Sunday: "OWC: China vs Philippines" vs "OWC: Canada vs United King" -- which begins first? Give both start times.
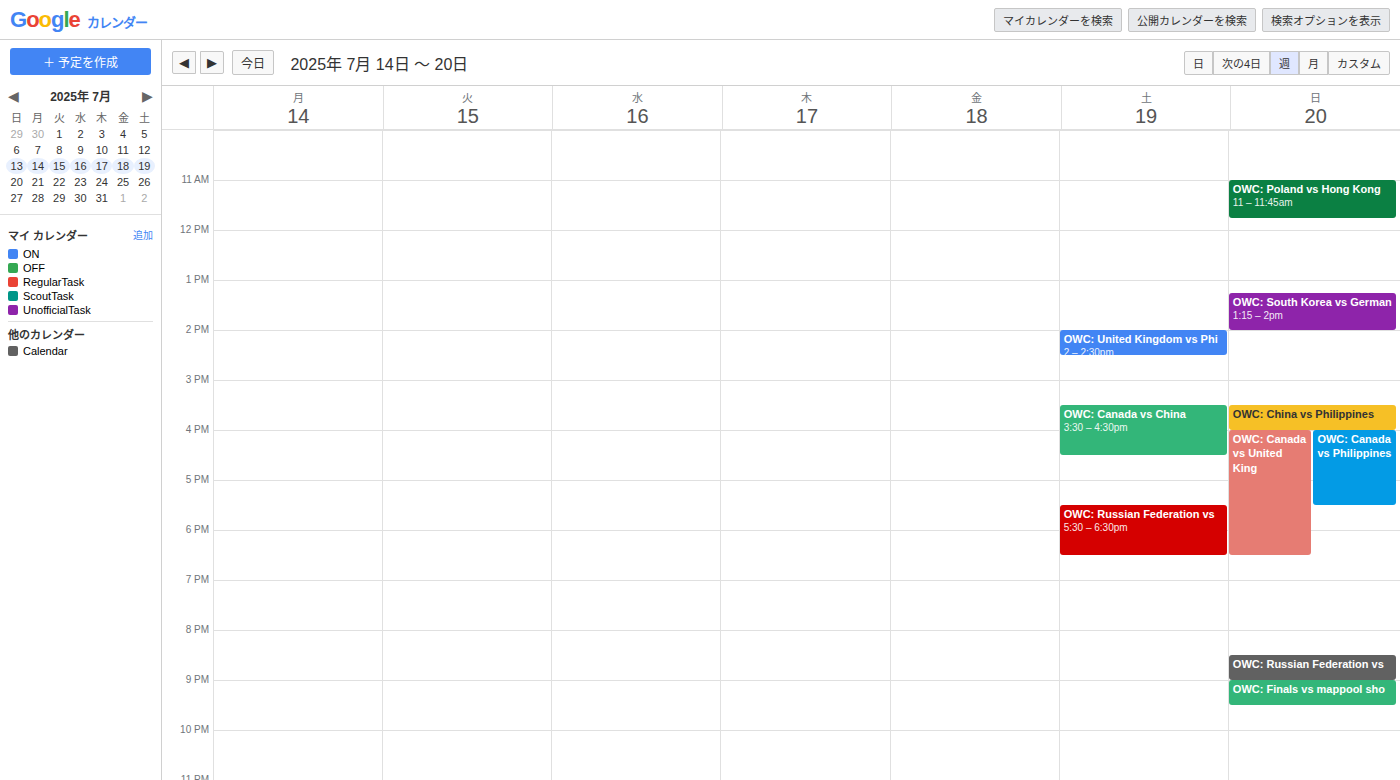
"OWC: China vs Philippines" 3:30 PM; "OWC: Canada vs United King" 4:00 PM.